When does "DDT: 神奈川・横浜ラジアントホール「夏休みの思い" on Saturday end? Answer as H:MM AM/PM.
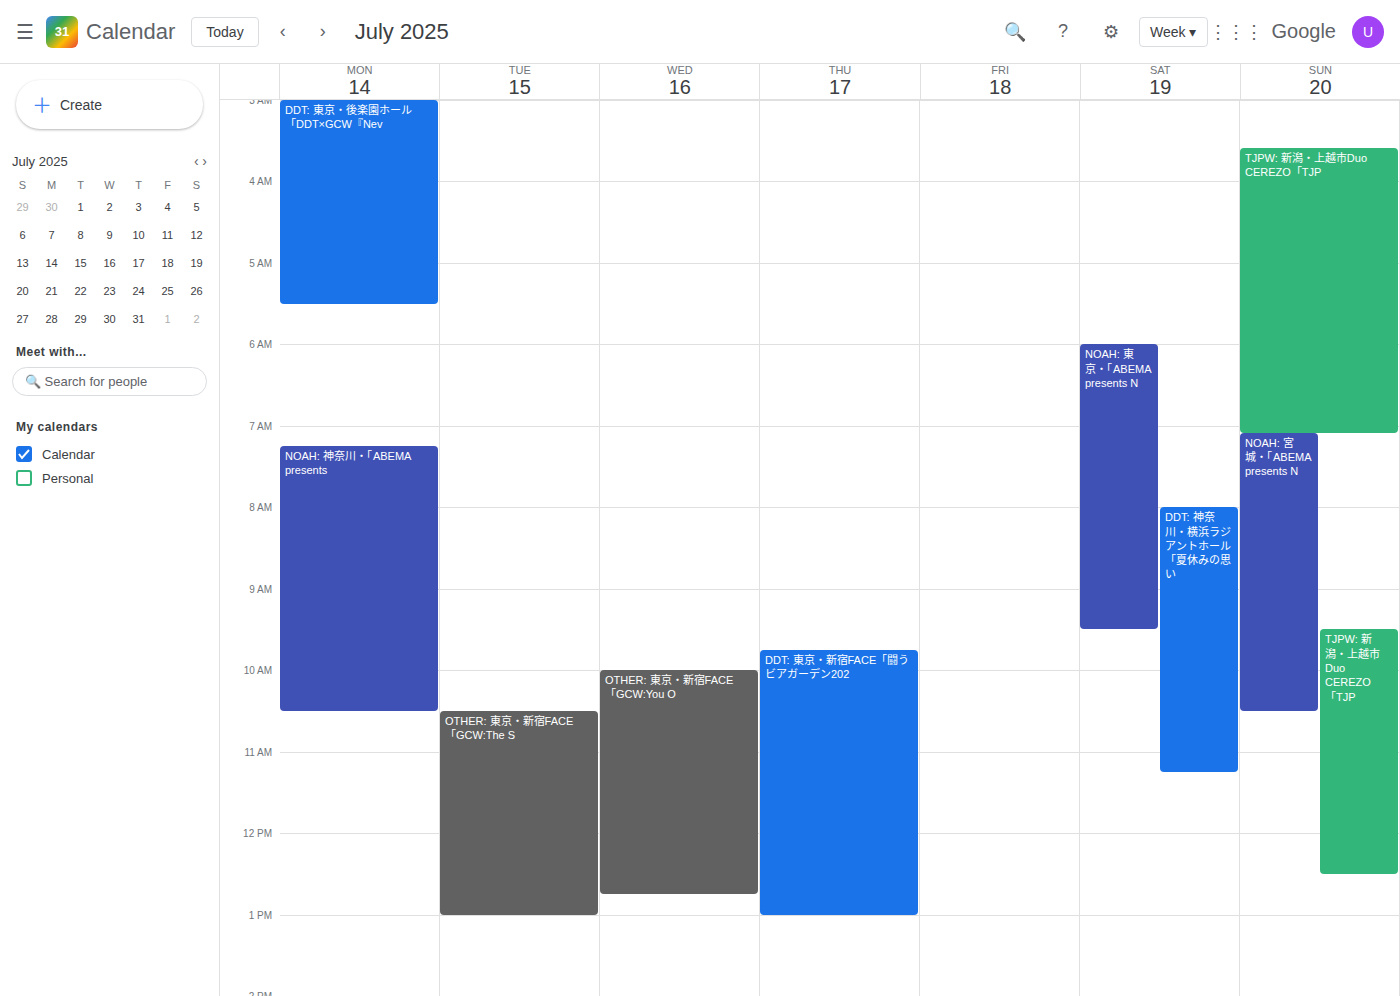
11:15 AM